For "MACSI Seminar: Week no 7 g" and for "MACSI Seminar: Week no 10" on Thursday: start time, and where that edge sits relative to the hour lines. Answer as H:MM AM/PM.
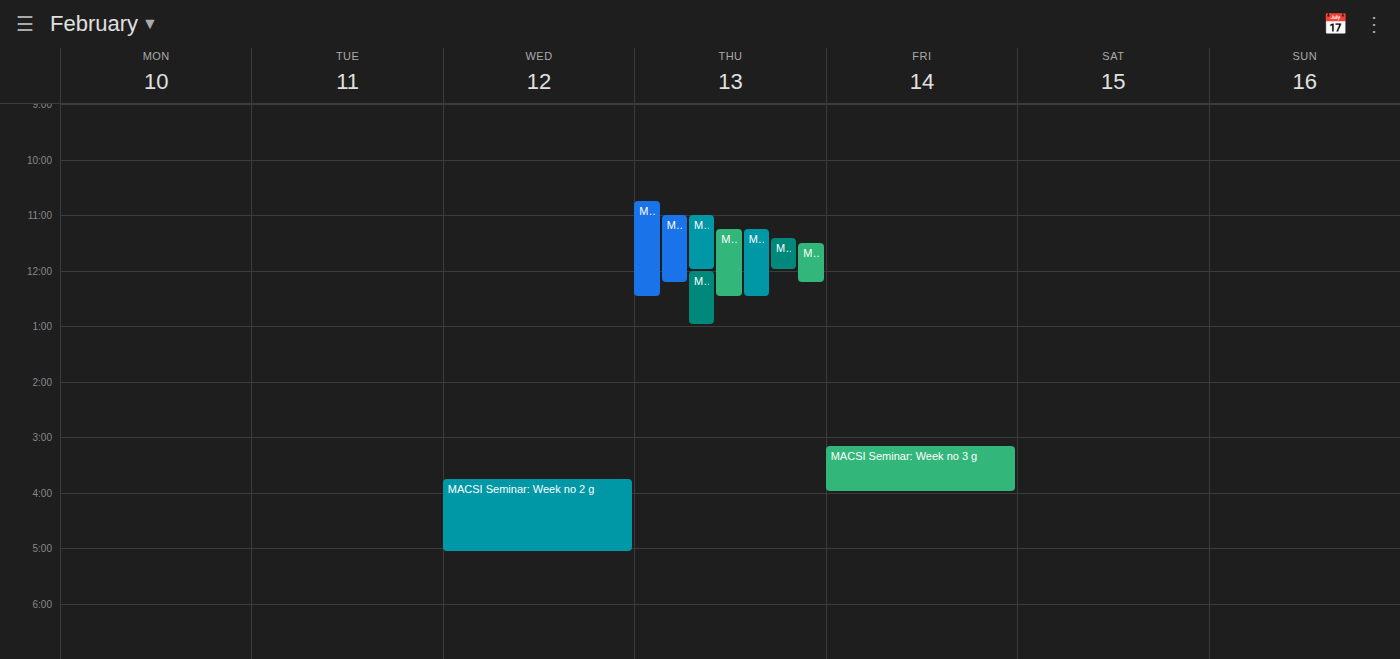
"MACSI Seminar: Week no 7 g": 12:00 PM, exactly on the 12 PM line. "MACSI Seminar: Week no 10": 11:00 AM, exactly on the 11 AM line.